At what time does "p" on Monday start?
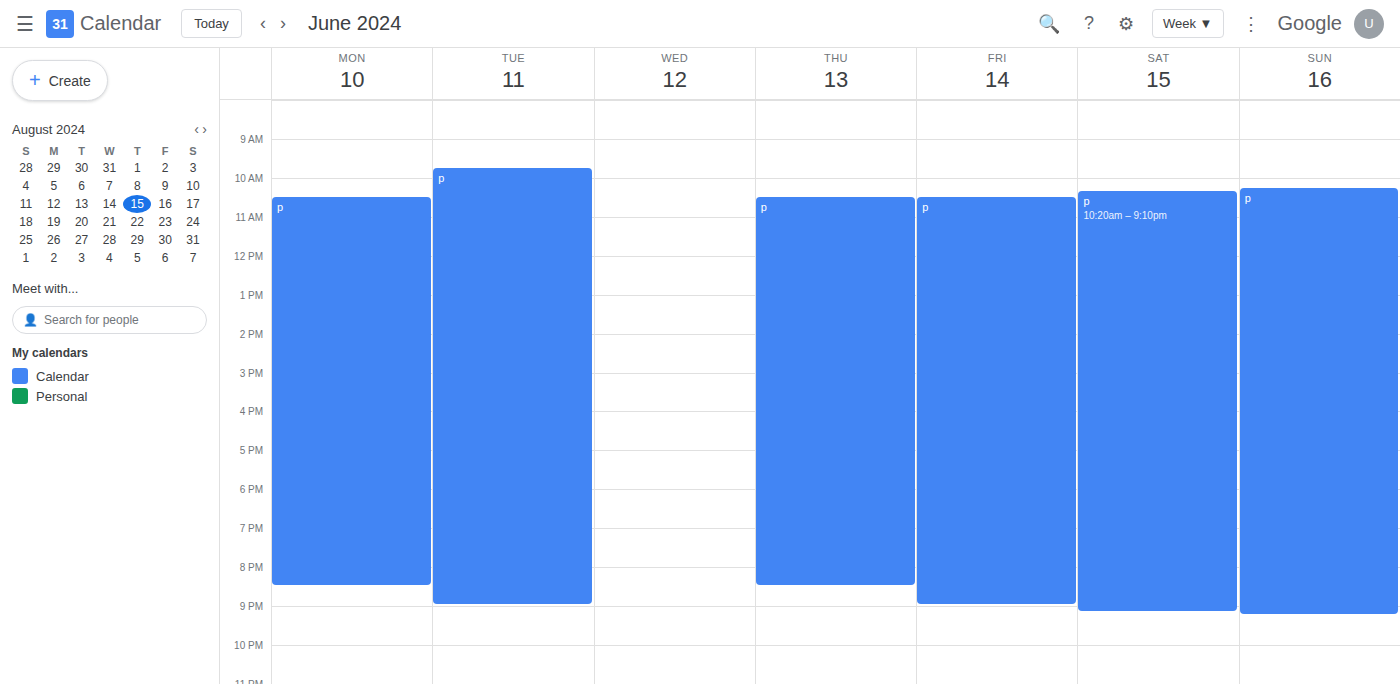
10:30 AM